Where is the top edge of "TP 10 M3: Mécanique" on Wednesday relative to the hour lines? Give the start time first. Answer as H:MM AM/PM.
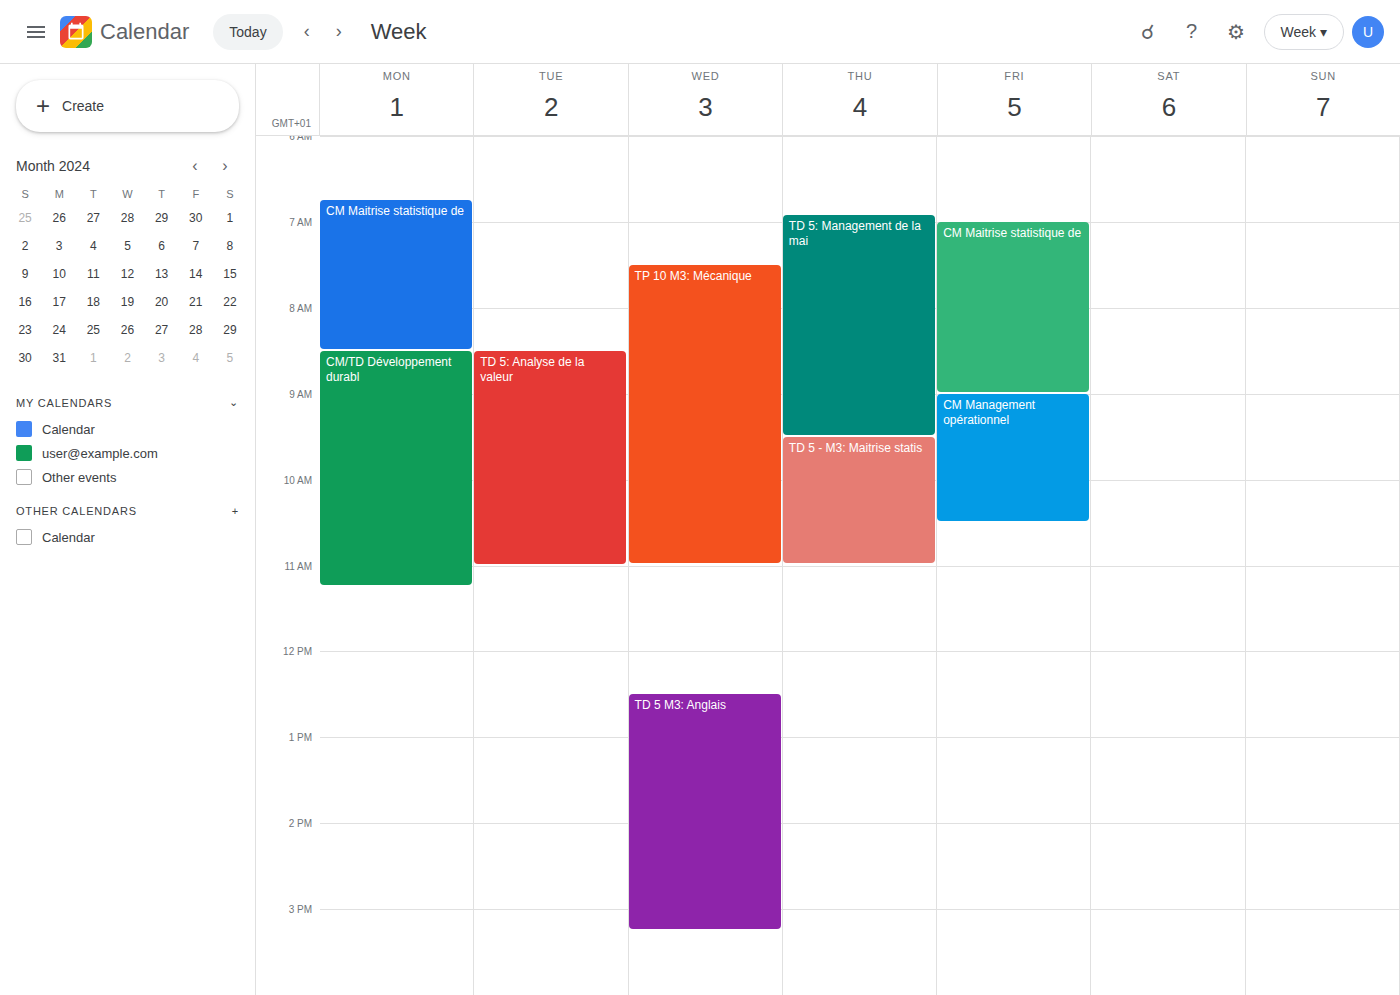
7:30 AM -- halfway between the 7 AM and 8 AM lines.